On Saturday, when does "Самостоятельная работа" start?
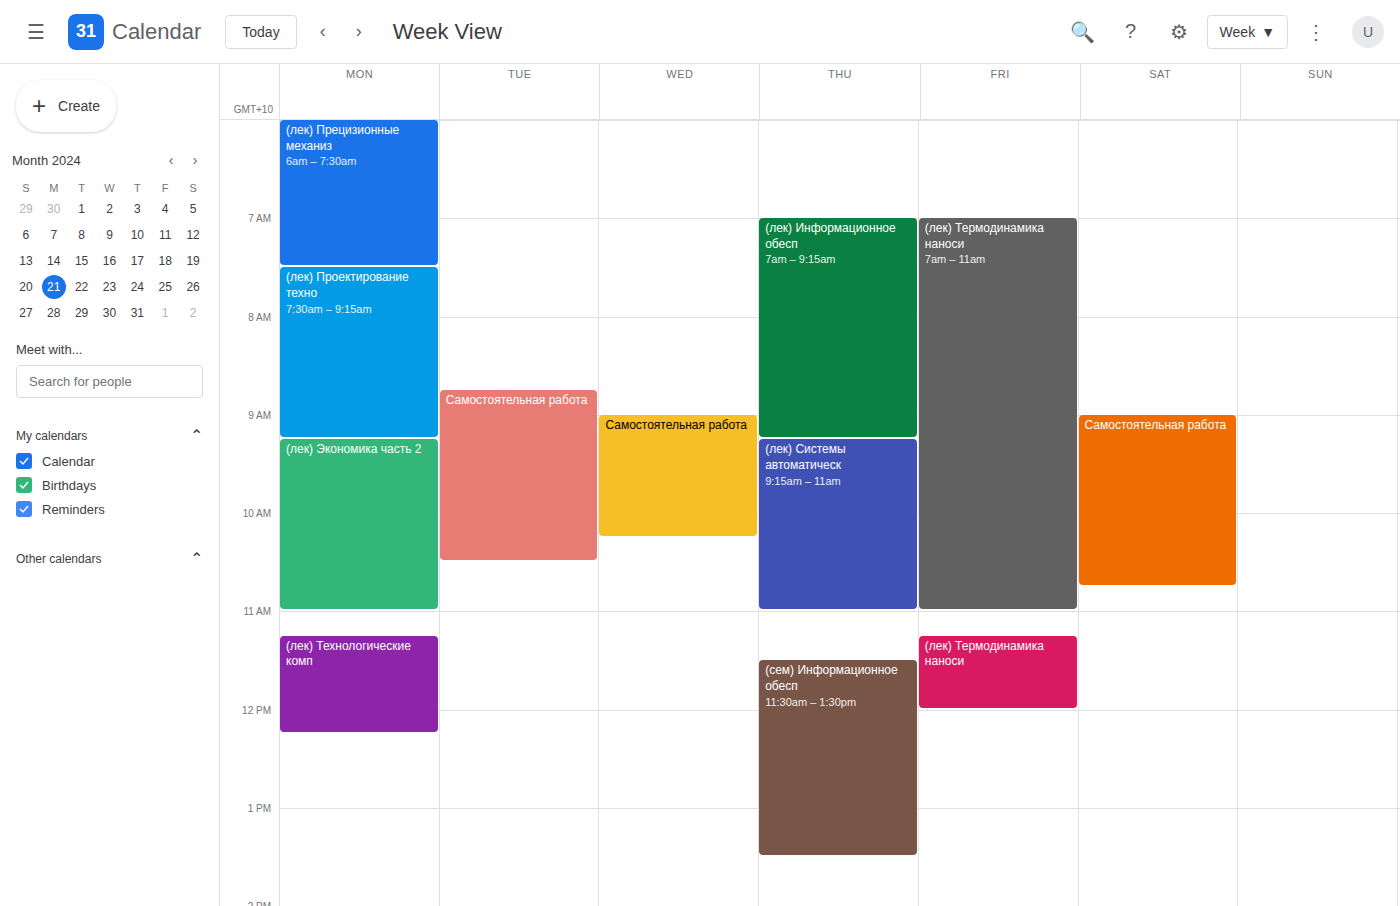
9:00 AM